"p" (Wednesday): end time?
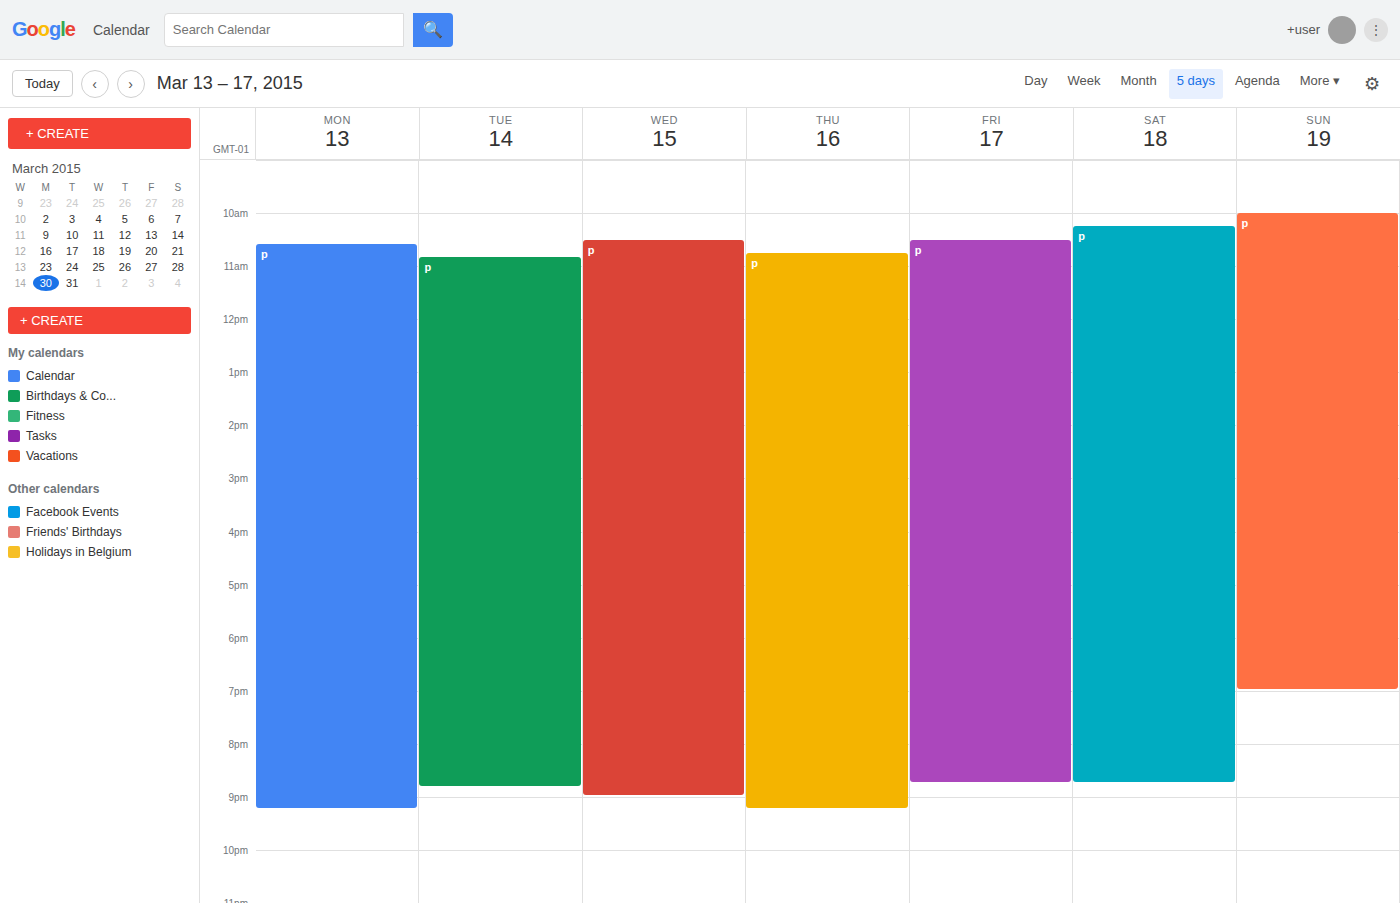
9:00 PM